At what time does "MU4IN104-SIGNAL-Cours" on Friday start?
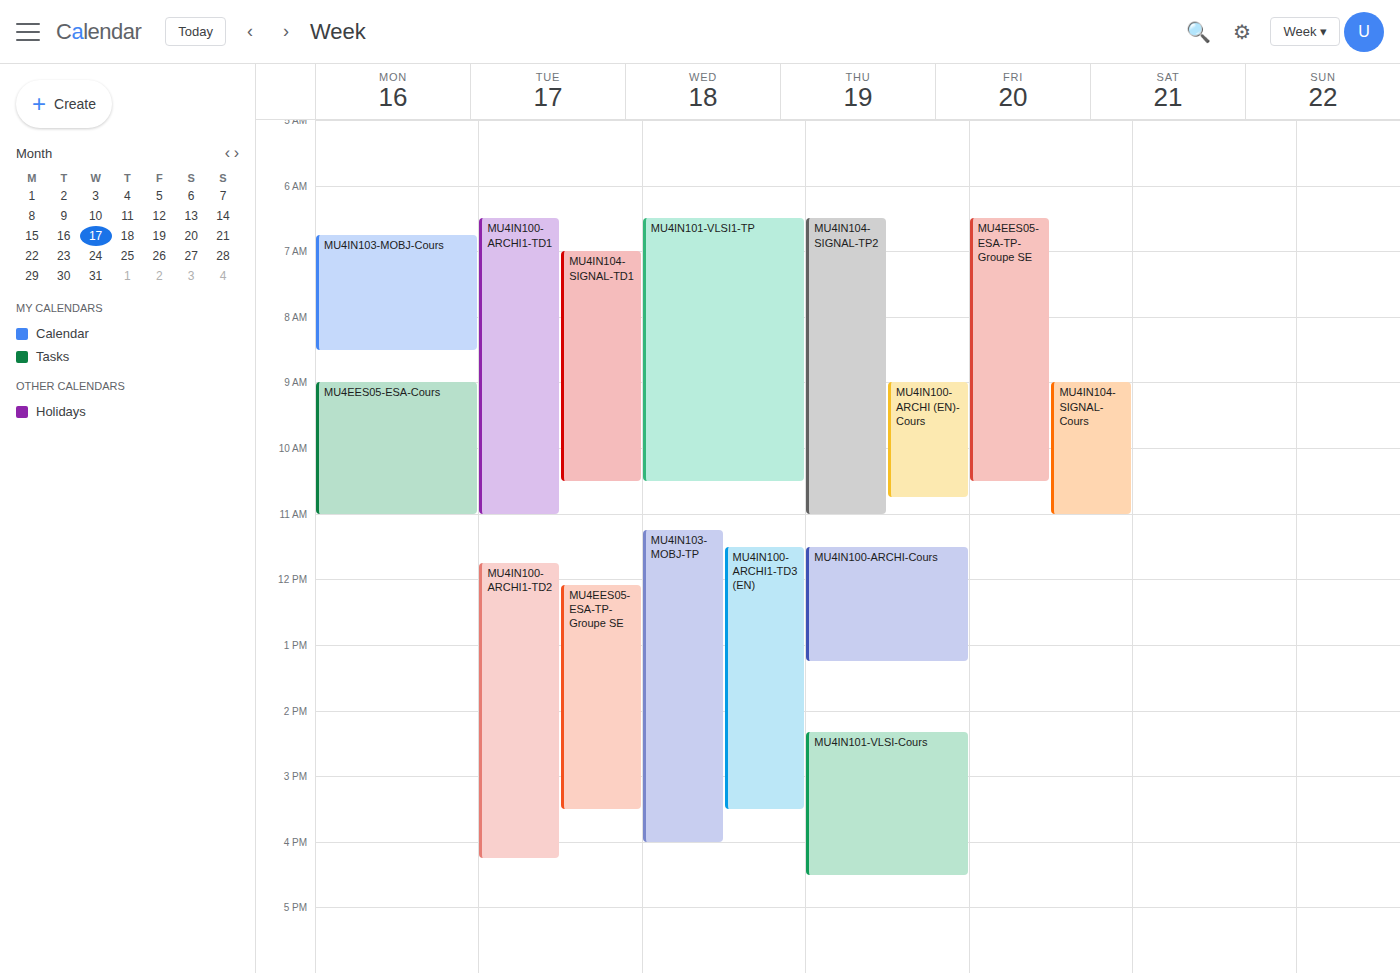
9:00 AM